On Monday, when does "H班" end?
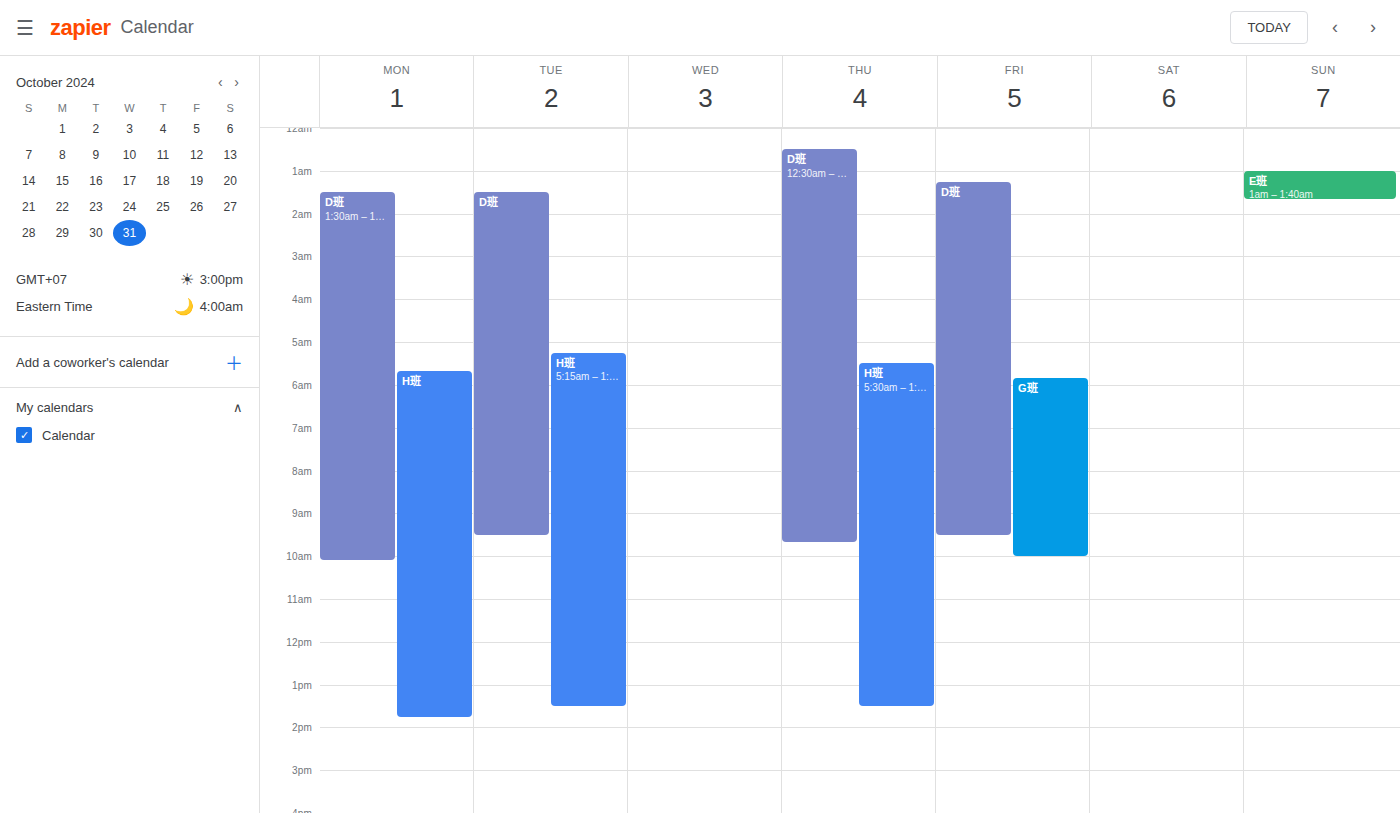
1:45 PM